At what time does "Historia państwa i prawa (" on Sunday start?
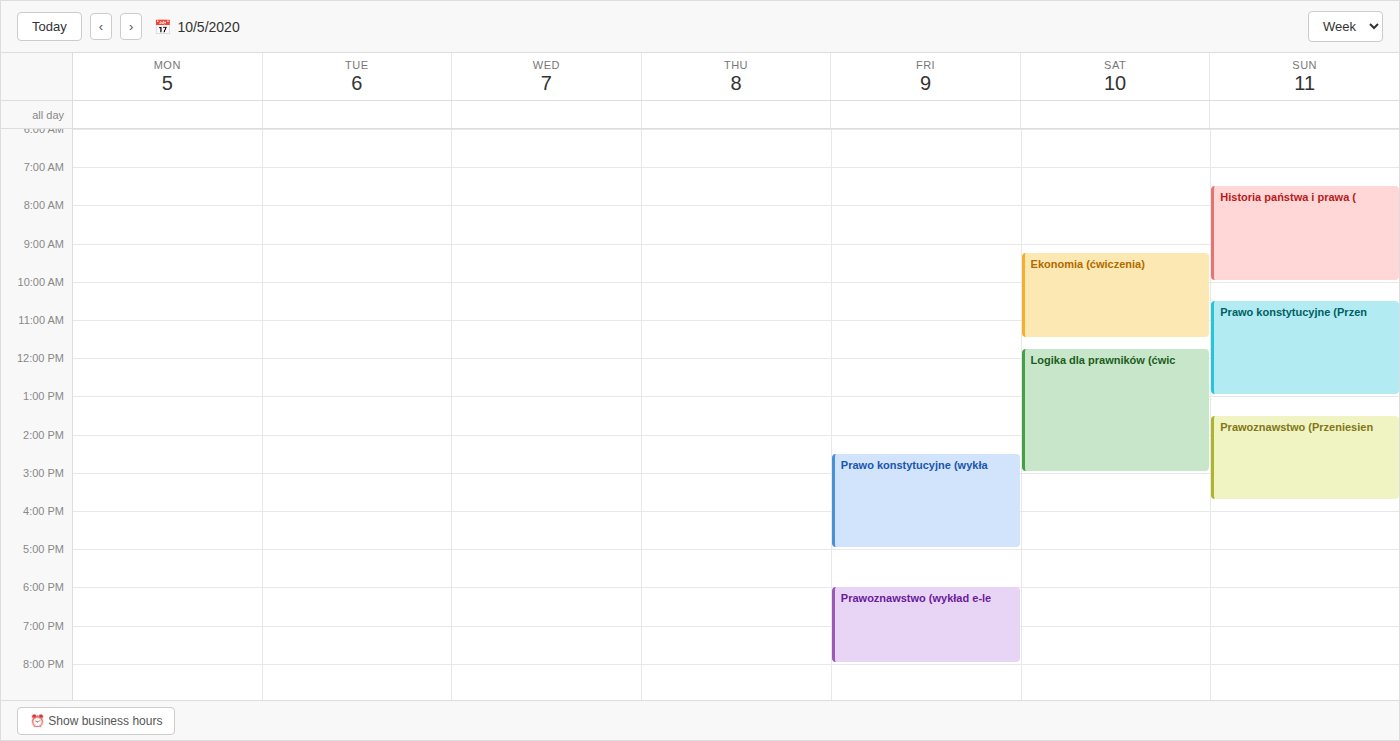
7:30 AM